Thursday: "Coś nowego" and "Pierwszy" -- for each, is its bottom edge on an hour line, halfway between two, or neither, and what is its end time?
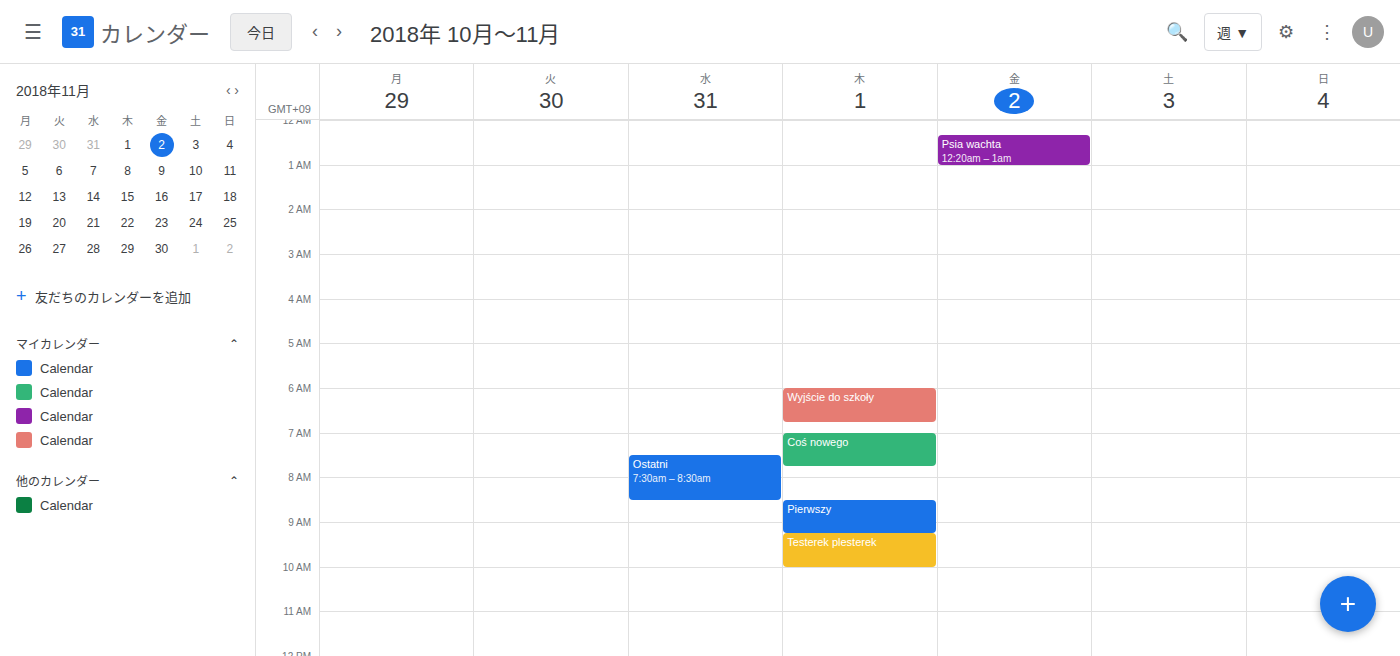
"Coś nowego": 7:45 AM, neither: three quarters of the way from the 7 AM line to the 8 AM line. "Pierwszy": 9:15 AM, neither: a quarter of the way from the 9 AM line to the 10 AM line.